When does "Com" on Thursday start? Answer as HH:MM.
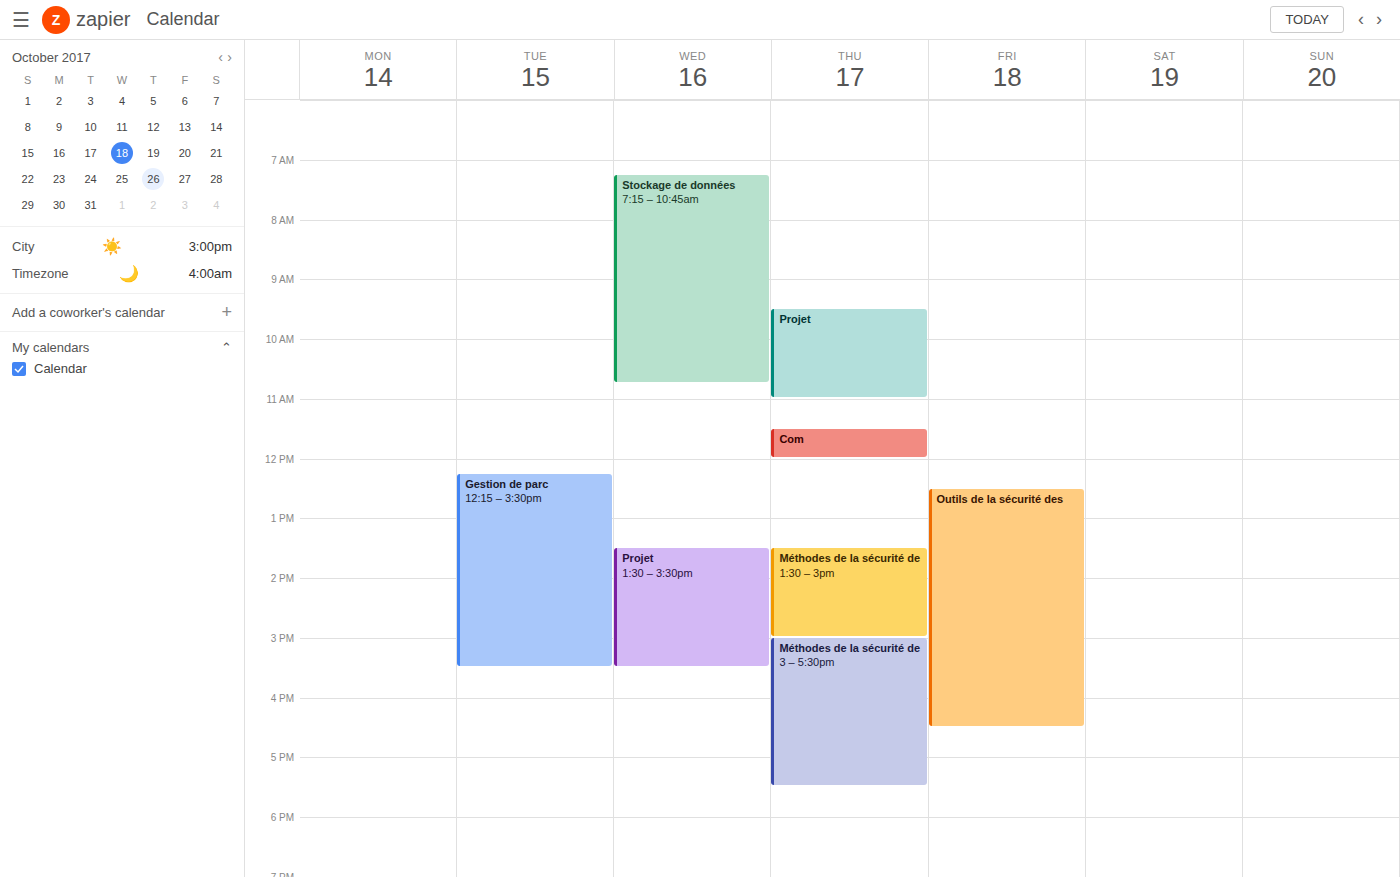
11:30